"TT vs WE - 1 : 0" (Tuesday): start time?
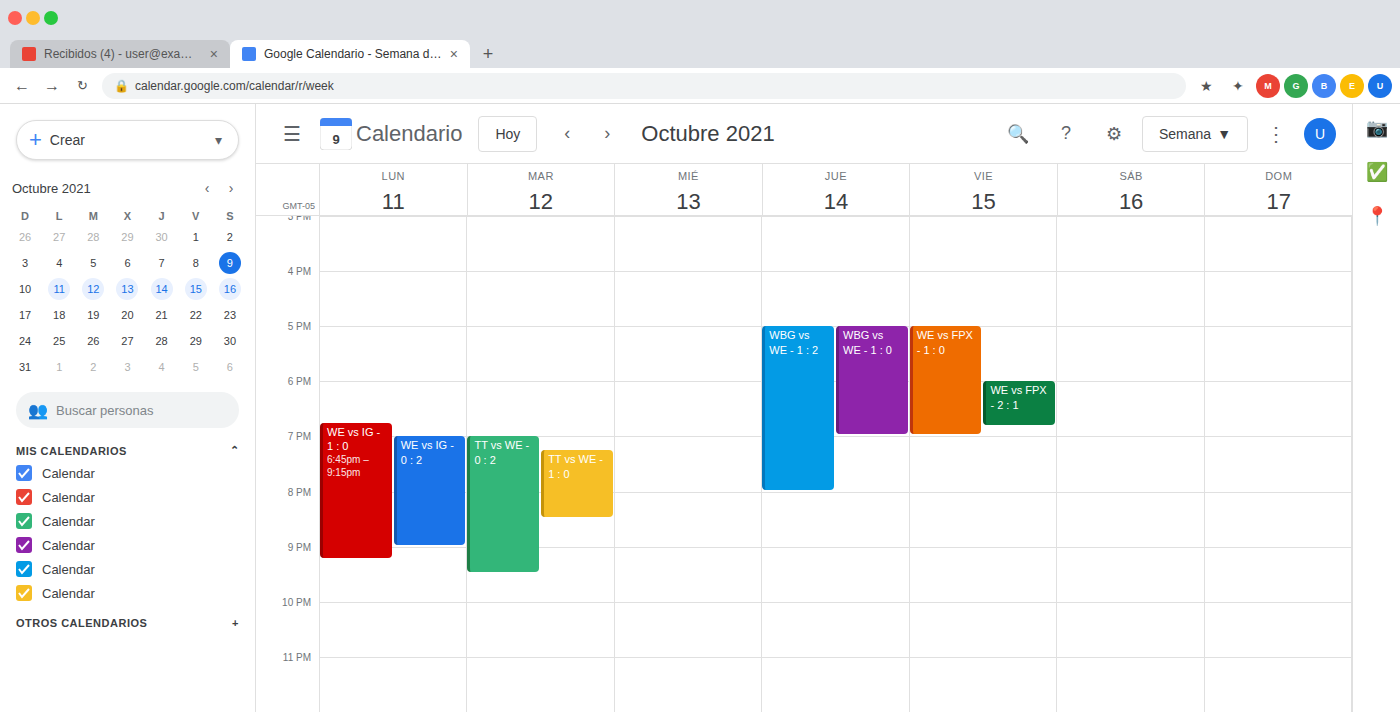
7:15 PM